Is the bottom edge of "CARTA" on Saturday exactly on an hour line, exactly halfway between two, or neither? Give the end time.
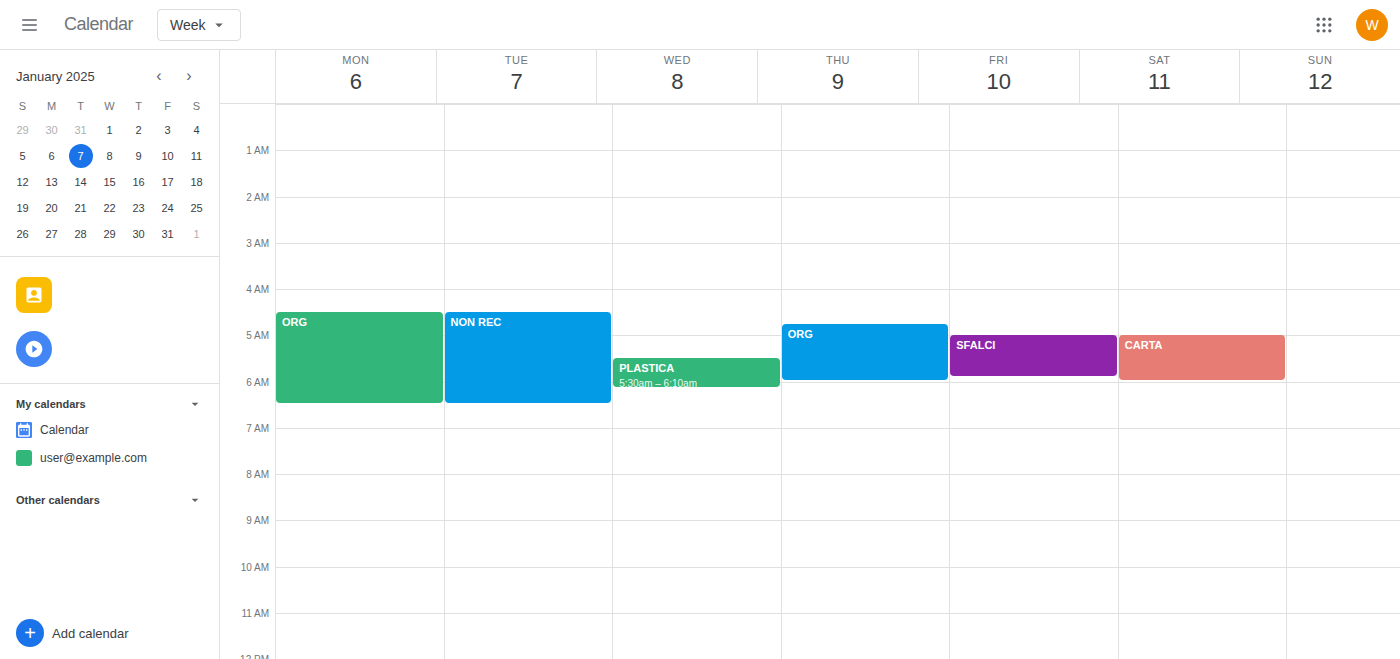
6:00 AM -- exactly on the 6 AM line.